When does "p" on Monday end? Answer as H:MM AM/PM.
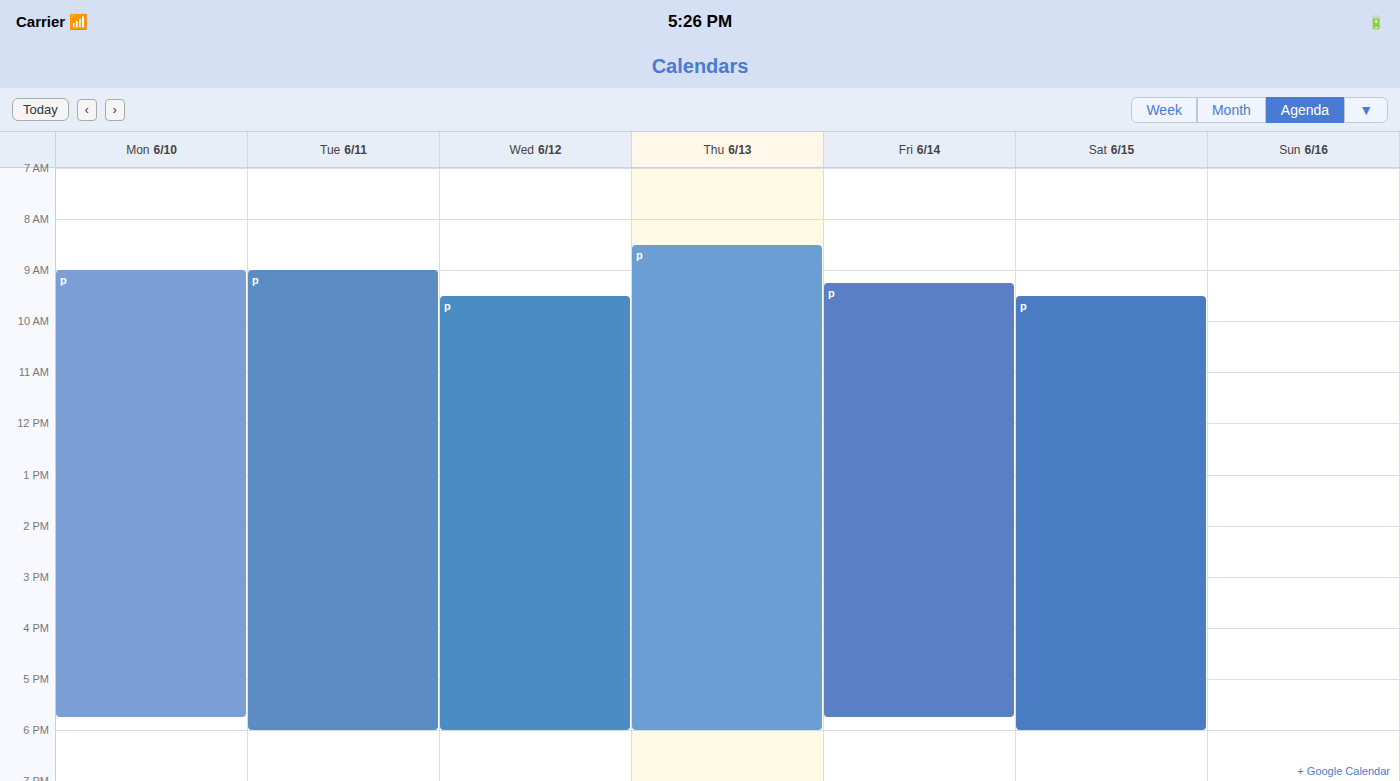
5:45 PM